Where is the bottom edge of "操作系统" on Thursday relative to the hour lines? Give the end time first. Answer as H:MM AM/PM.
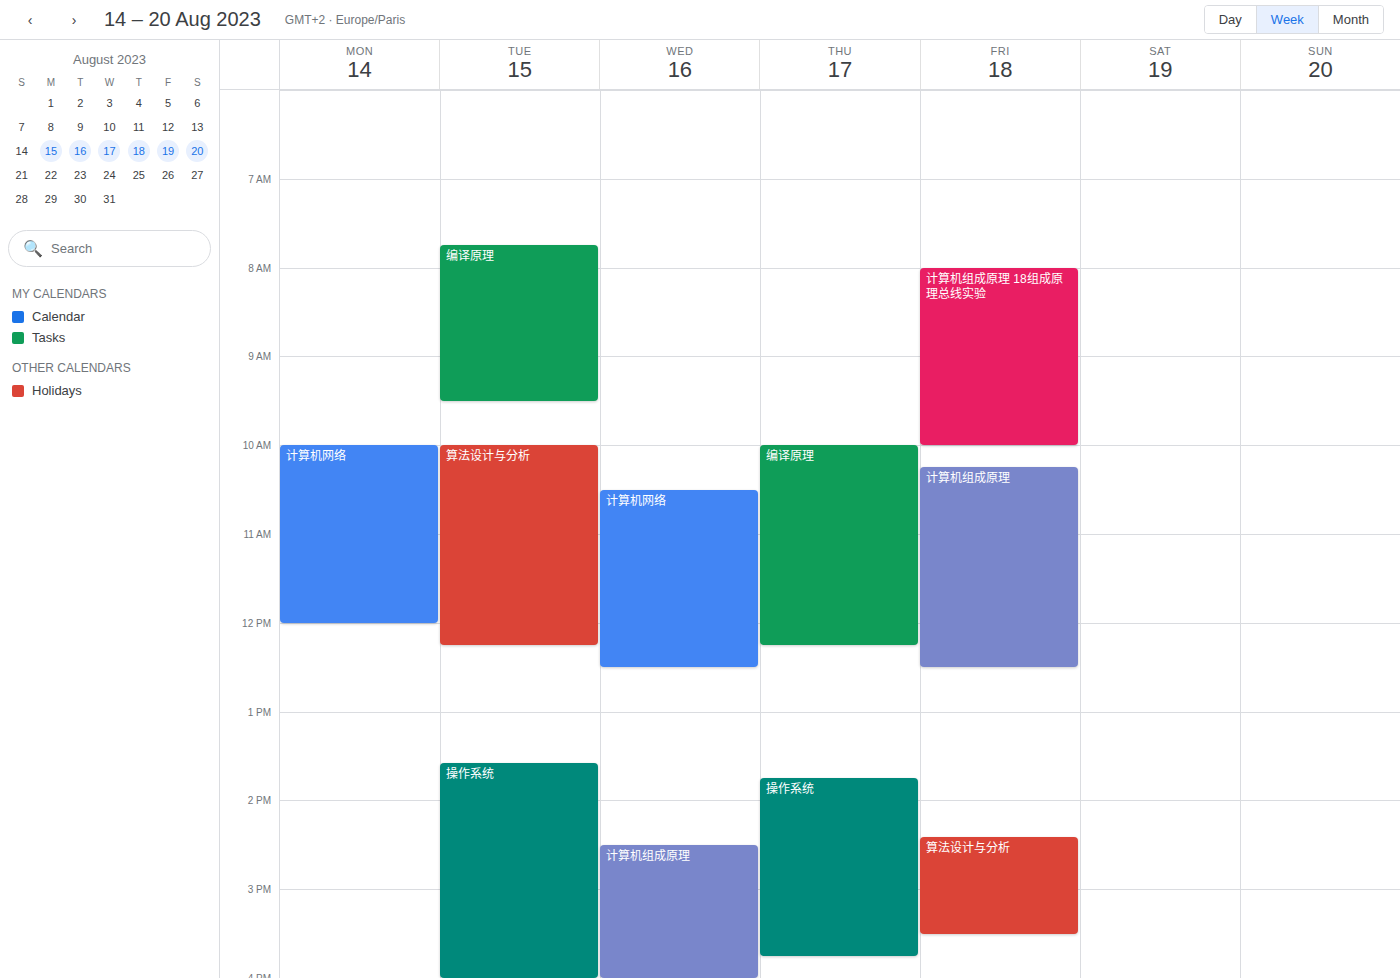
3:45 PM -- neither: three quarters of the way from the 3 PM line to the 4 PM line.